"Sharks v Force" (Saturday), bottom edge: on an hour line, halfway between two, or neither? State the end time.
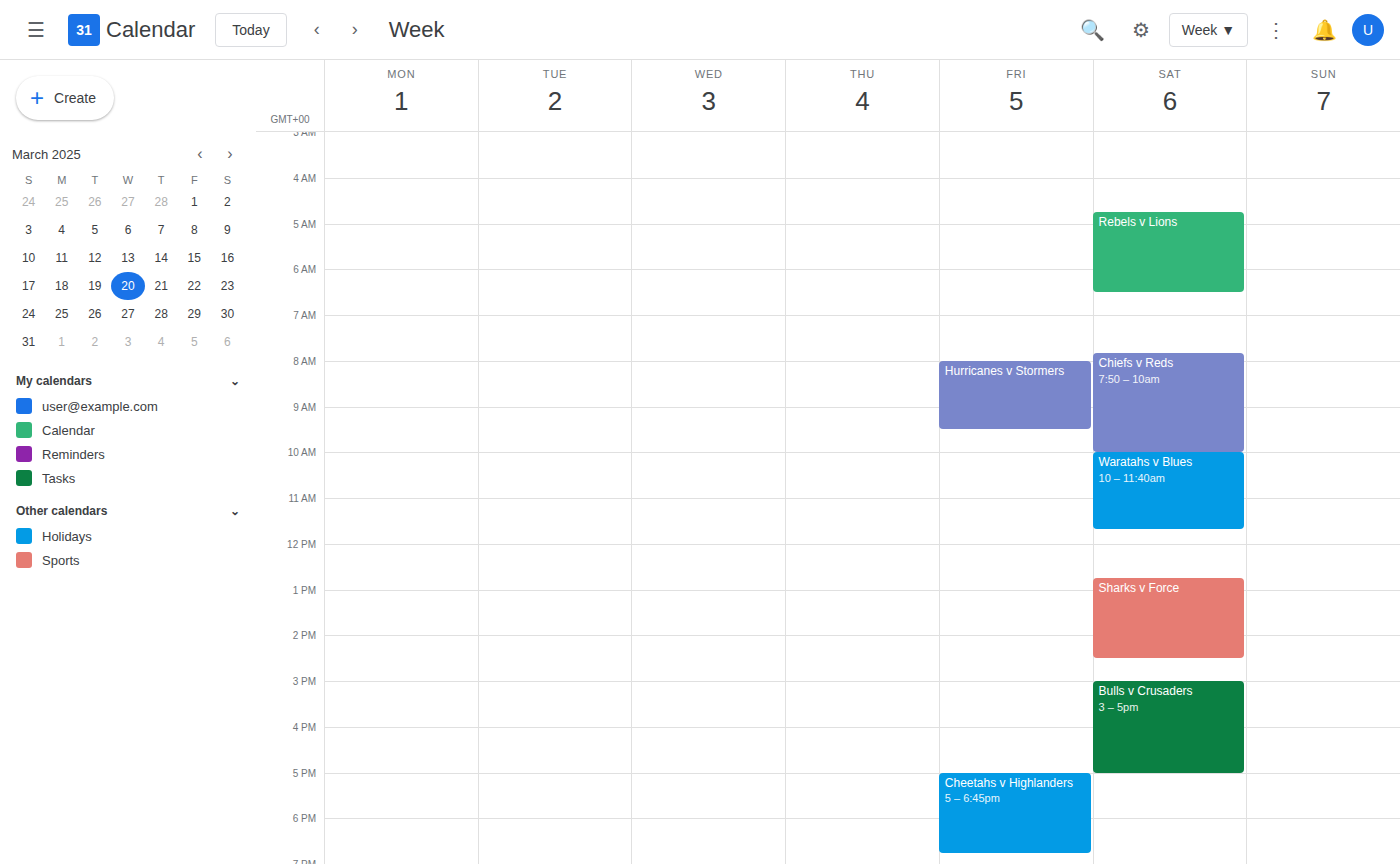
2:30 PM -- halfway between the 2 PM and 3 PM lines.